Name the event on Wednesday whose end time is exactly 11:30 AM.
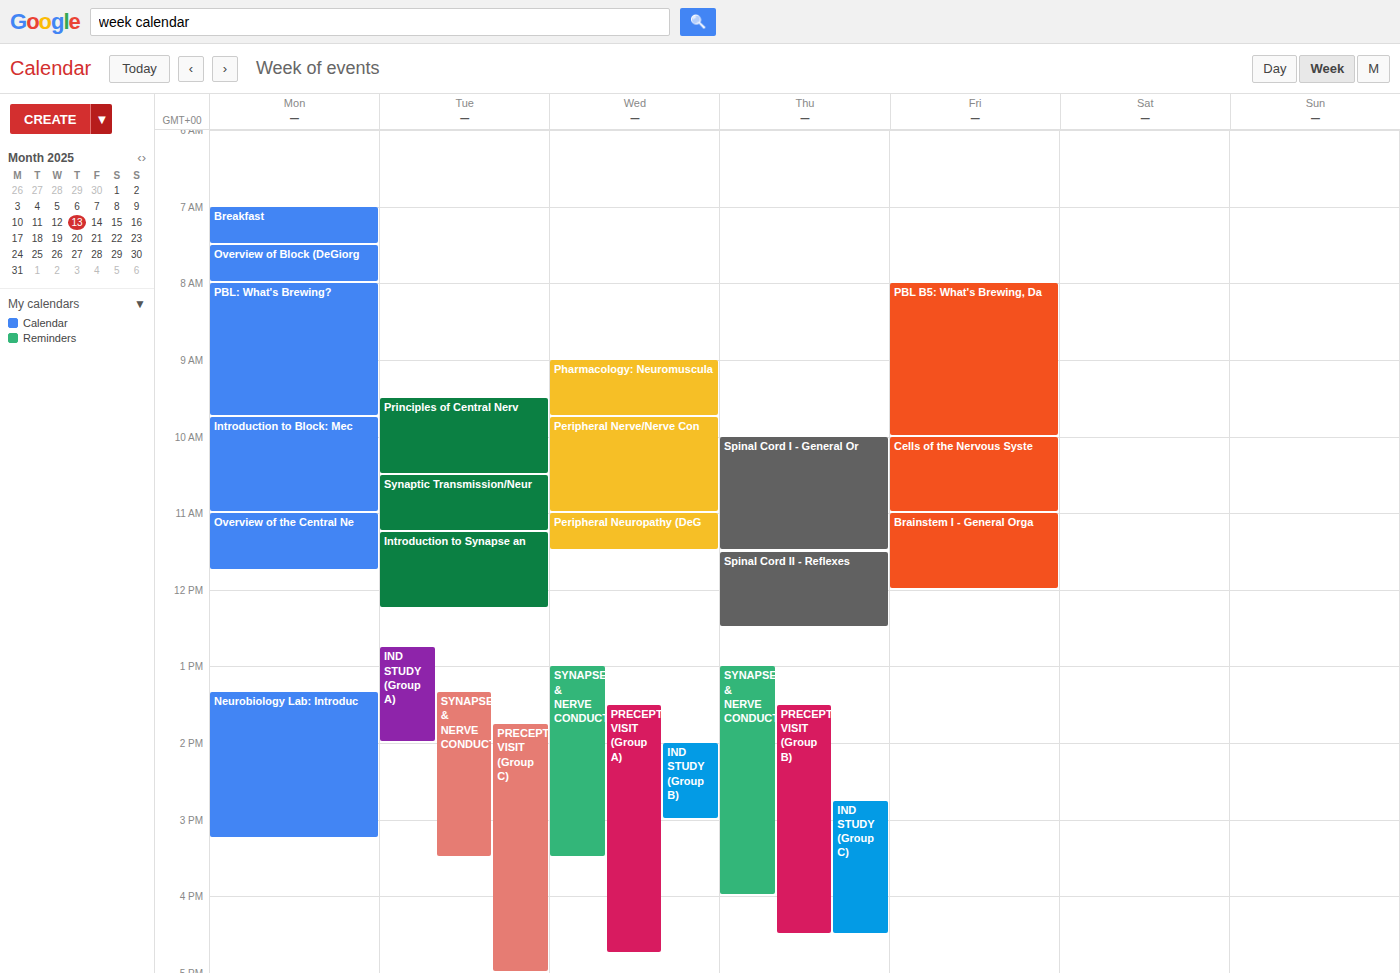
"Peripheral Neuropathy (DeG"